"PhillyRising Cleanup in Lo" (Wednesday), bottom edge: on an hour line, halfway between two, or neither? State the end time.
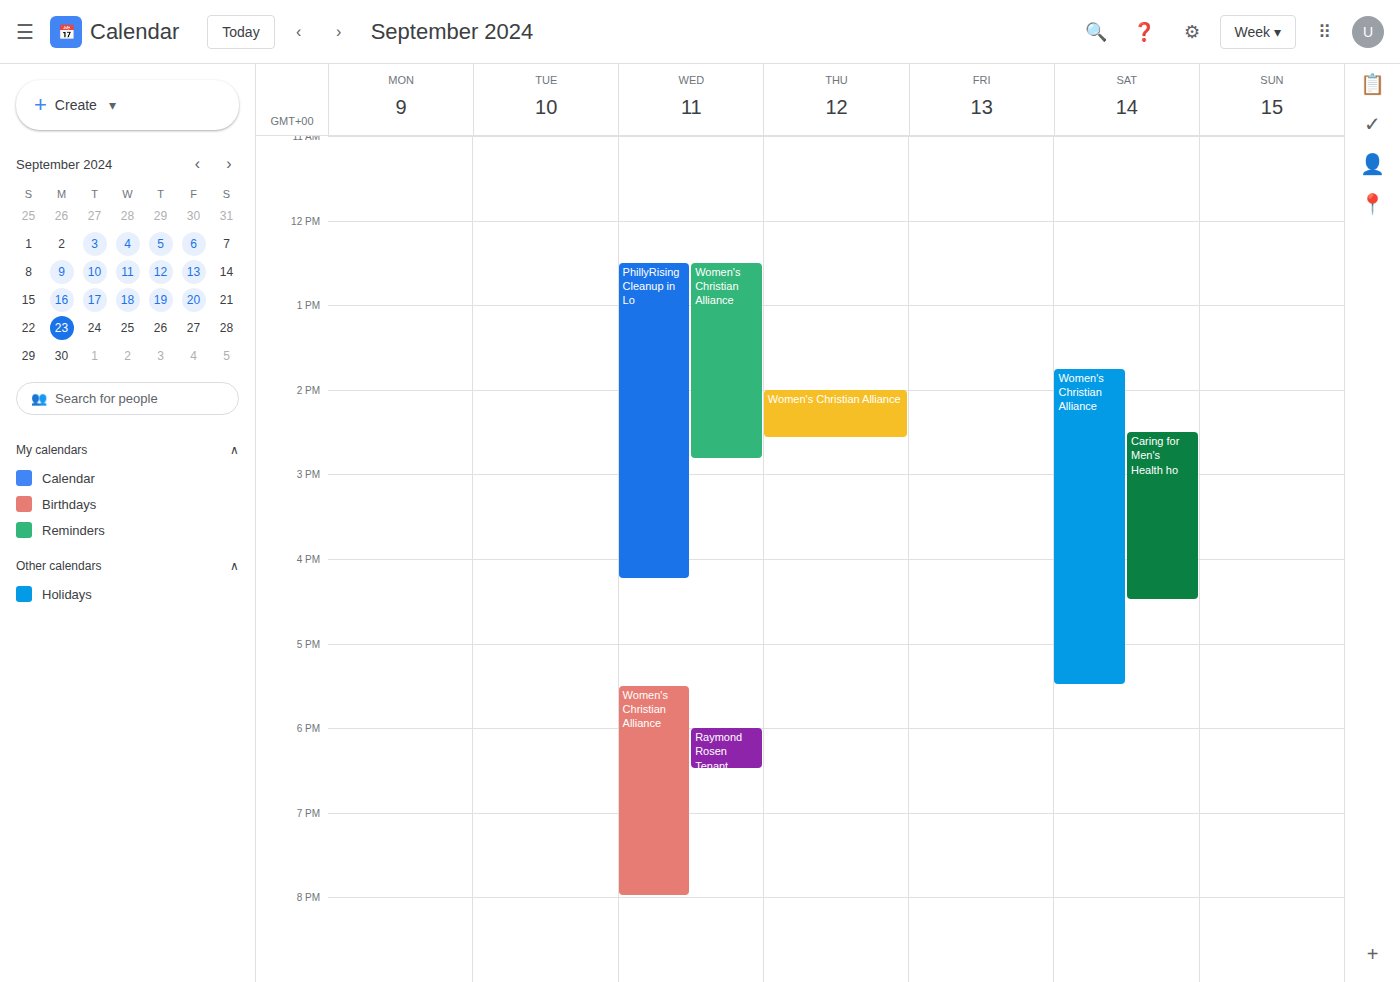
4:15 PM -- neither: a quarter of the way from the 4 PM line to the 5 PM line.